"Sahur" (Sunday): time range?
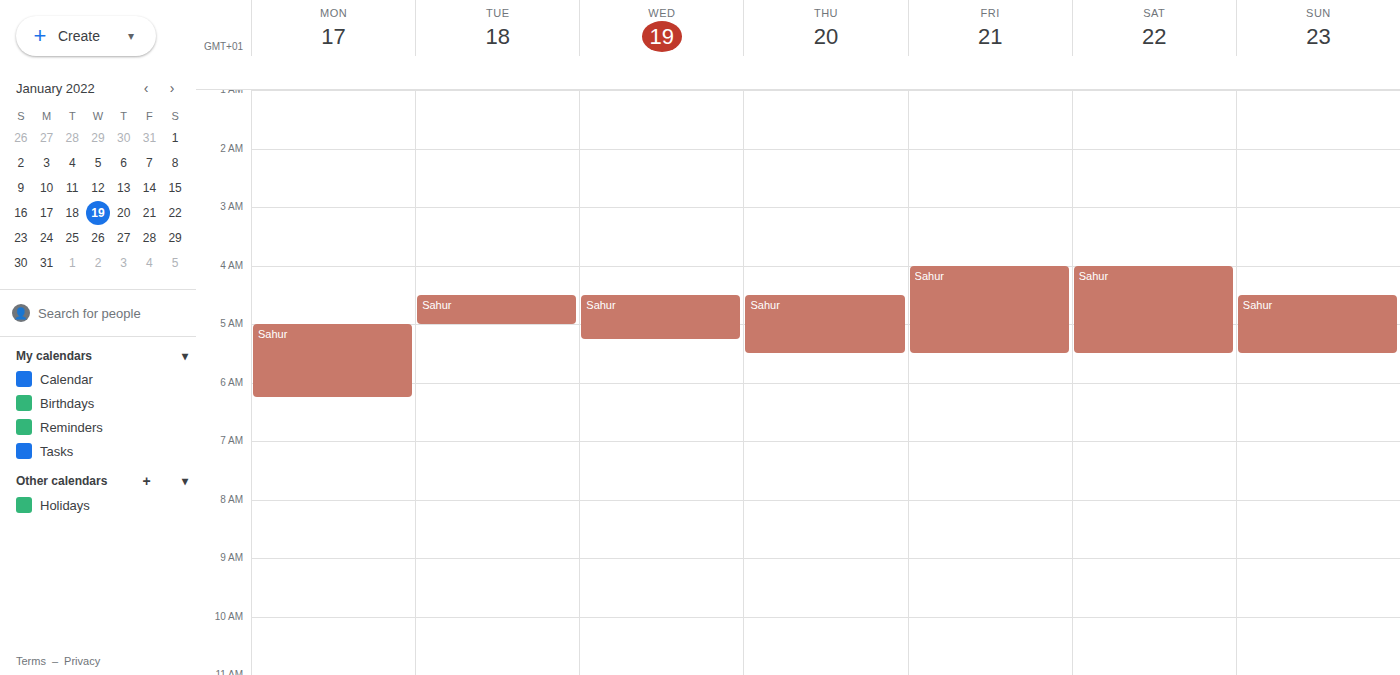
4:30 AM to 5:30 AM